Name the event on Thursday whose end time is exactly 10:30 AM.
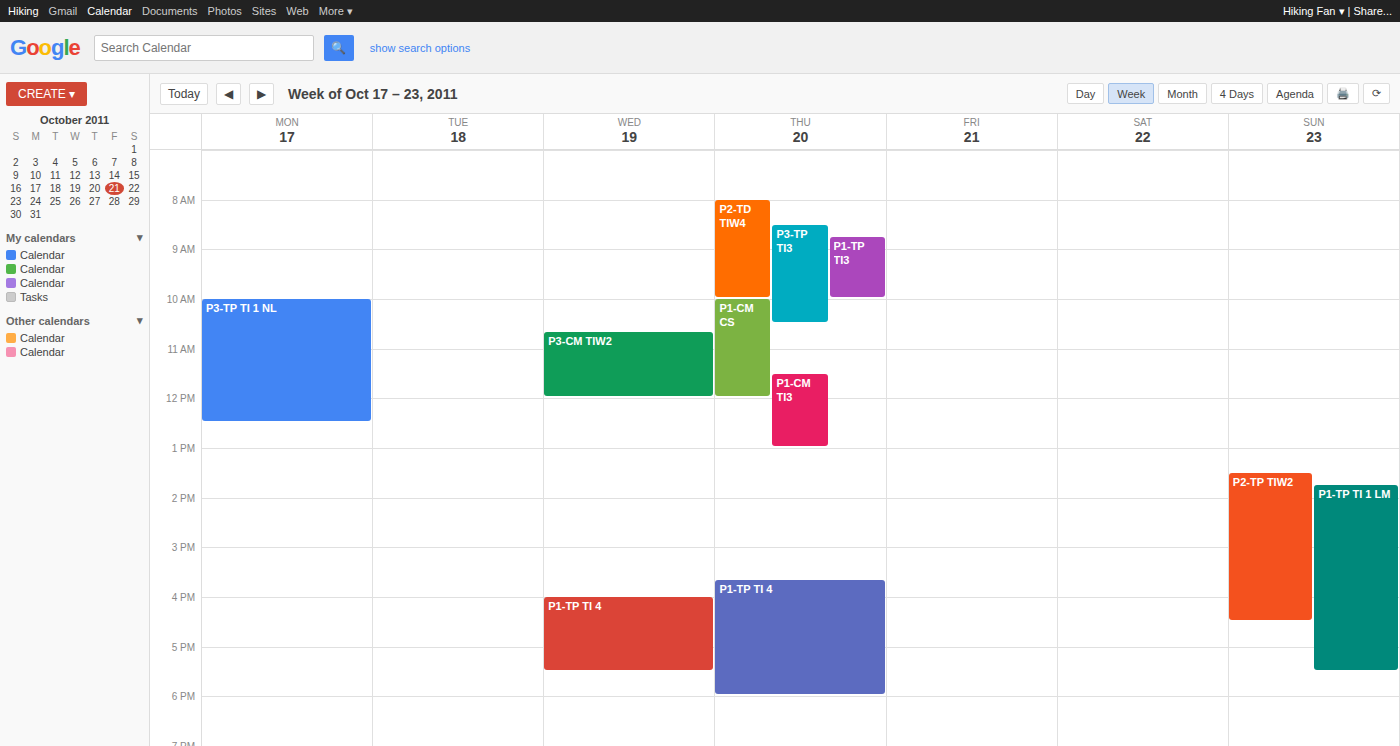
"P3-TP TI3"